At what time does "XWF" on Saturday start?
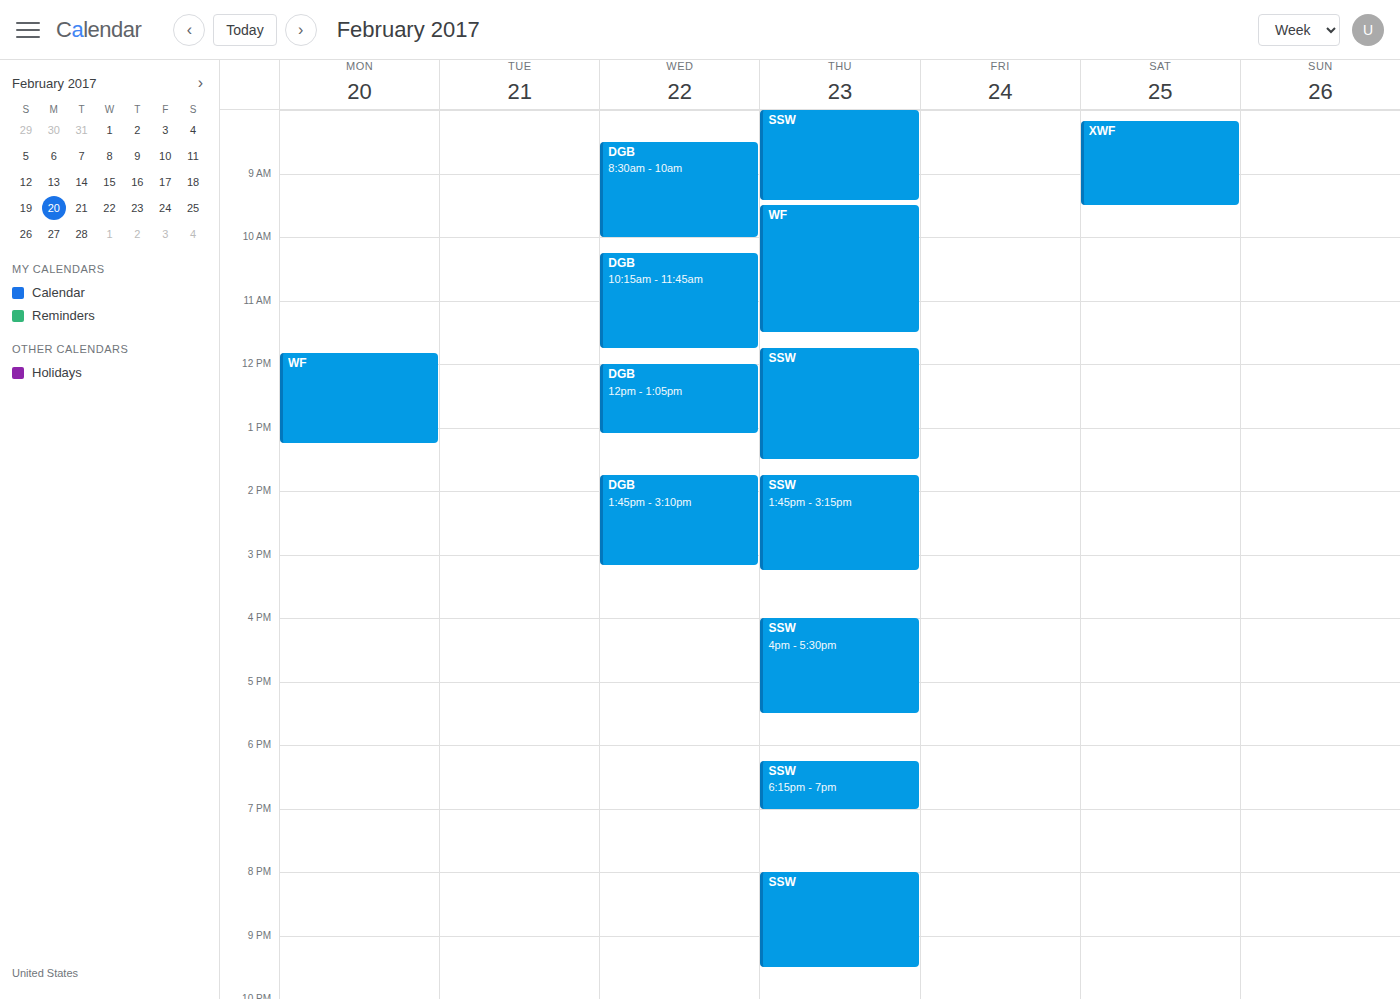
8:10 AM